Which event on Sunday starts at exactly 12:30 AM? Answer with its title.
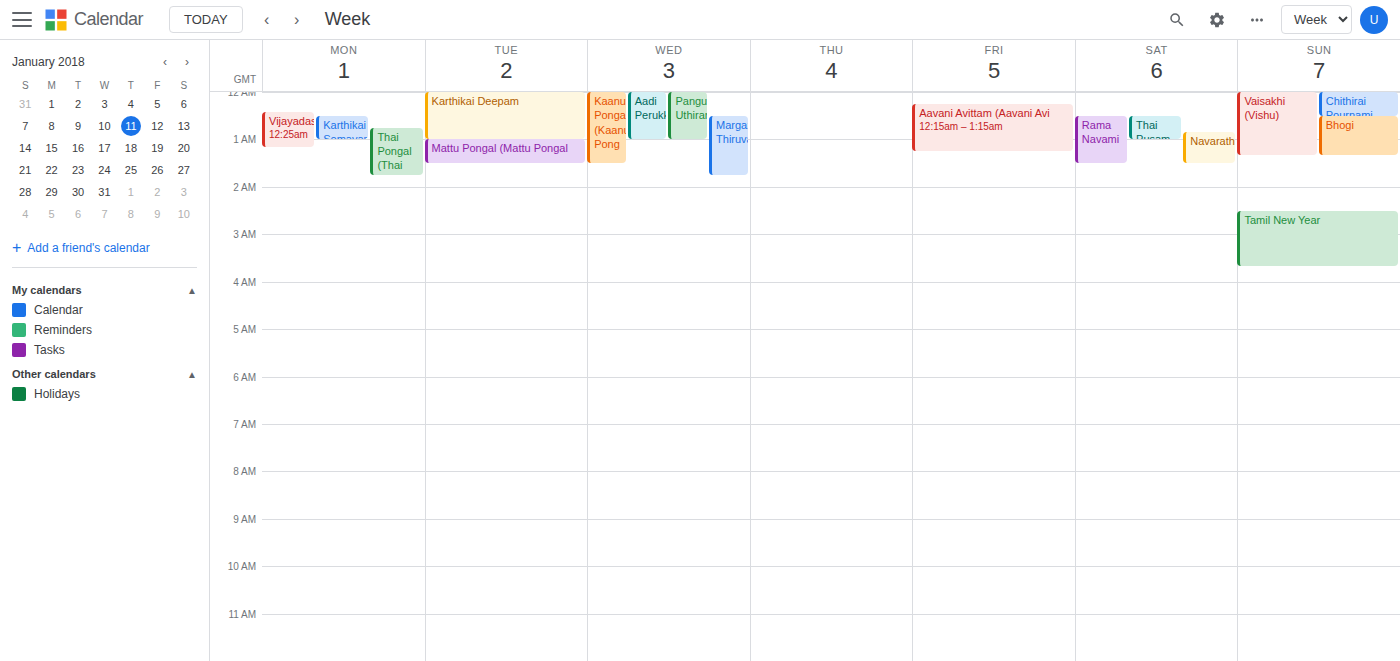
"Bhogi"